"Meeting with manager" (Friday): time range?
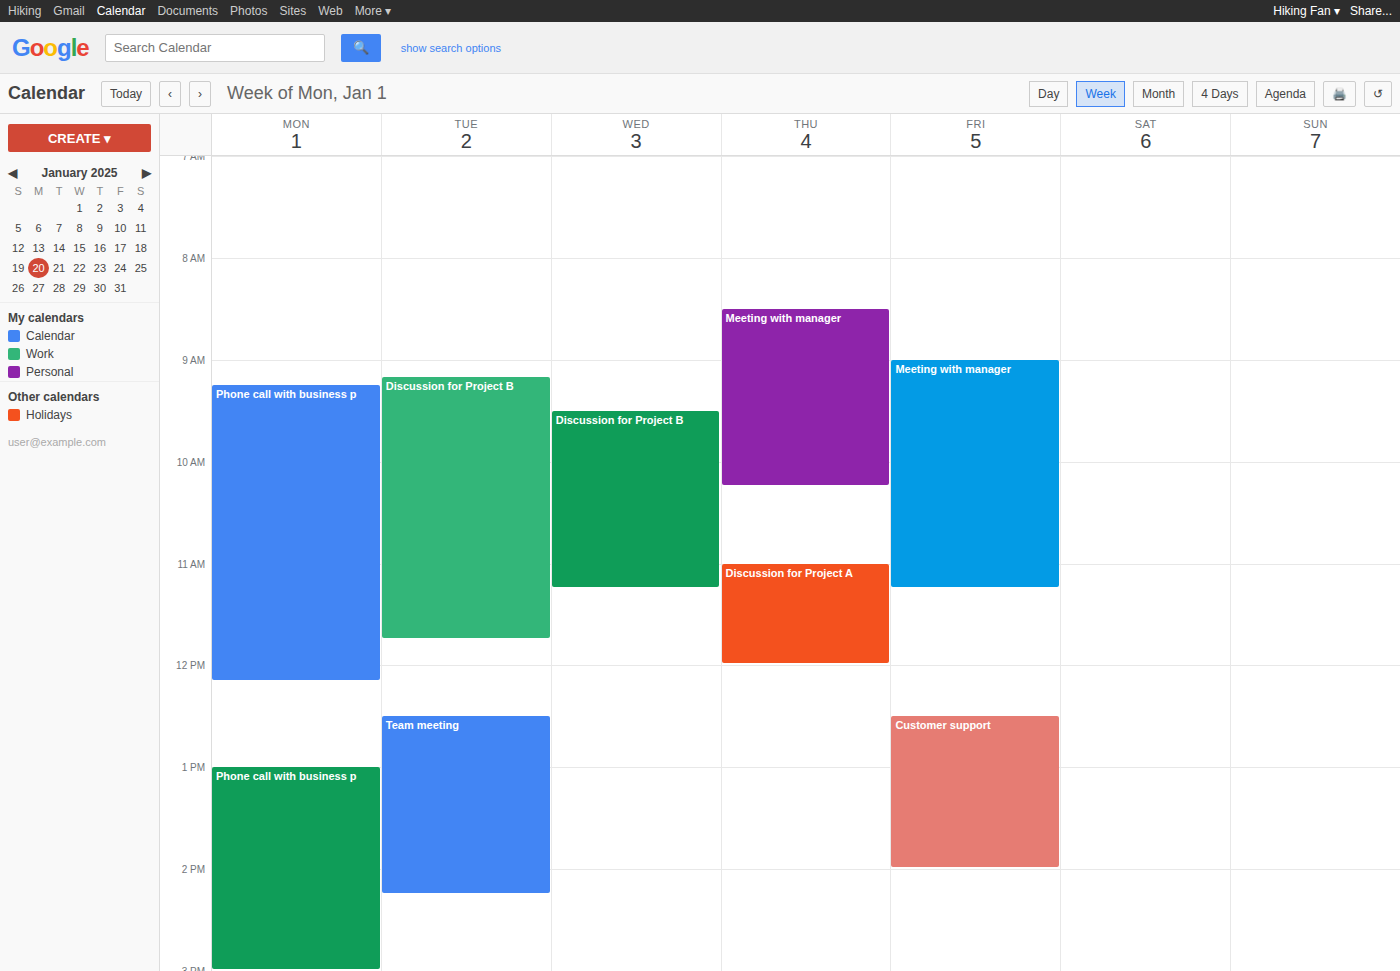
9:00 AM to 11:15 AM